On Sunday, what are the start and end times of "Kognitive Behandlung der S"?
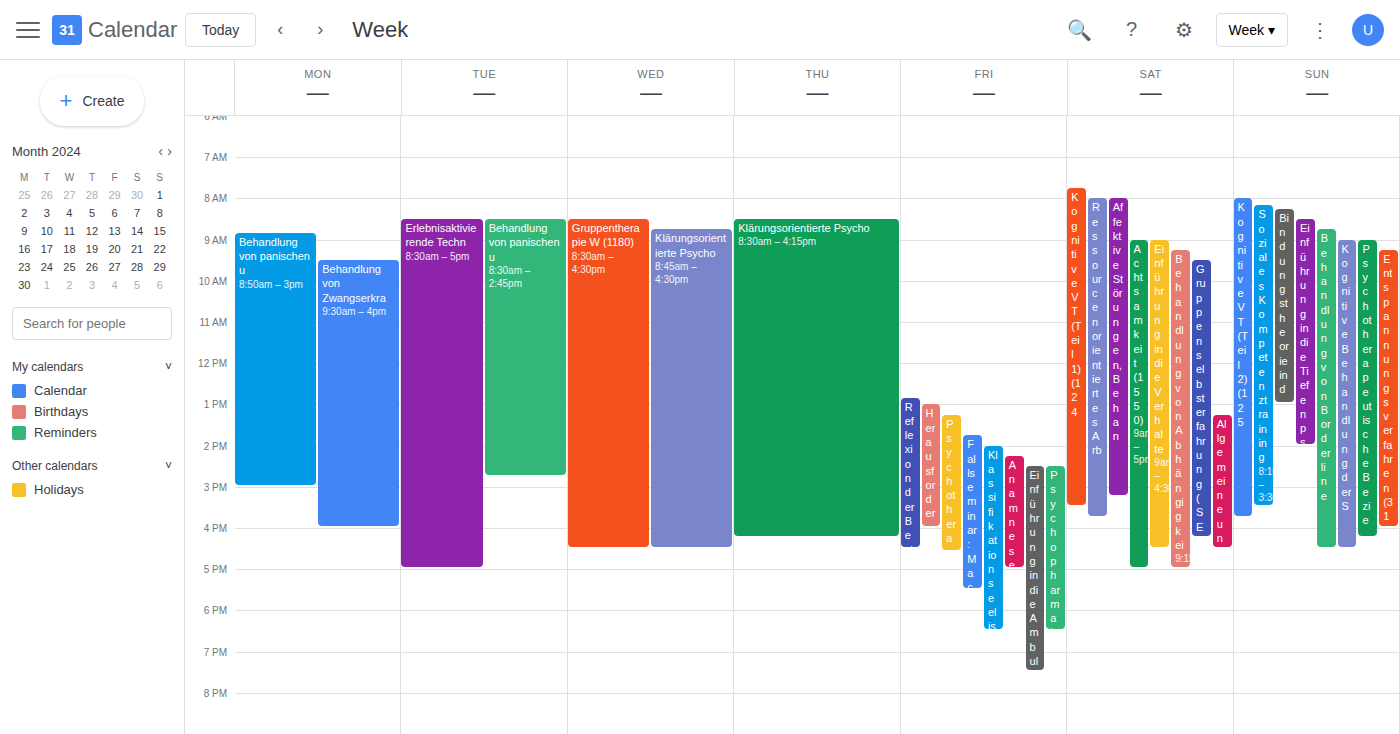
9:00 AM to 4:30 PM